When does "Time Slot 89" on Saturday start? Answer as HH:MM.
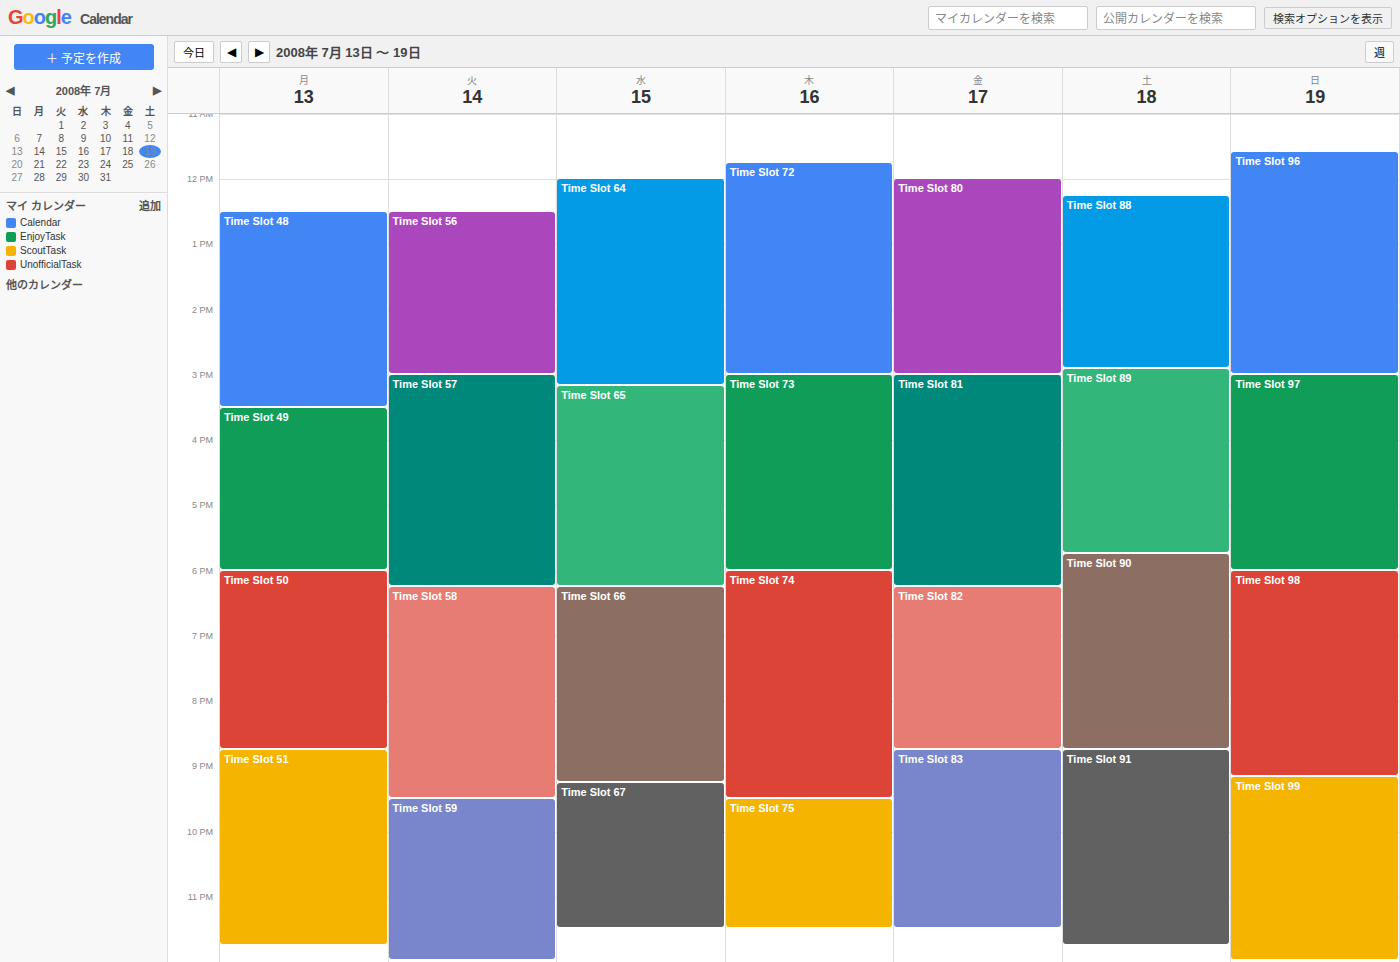
14:55